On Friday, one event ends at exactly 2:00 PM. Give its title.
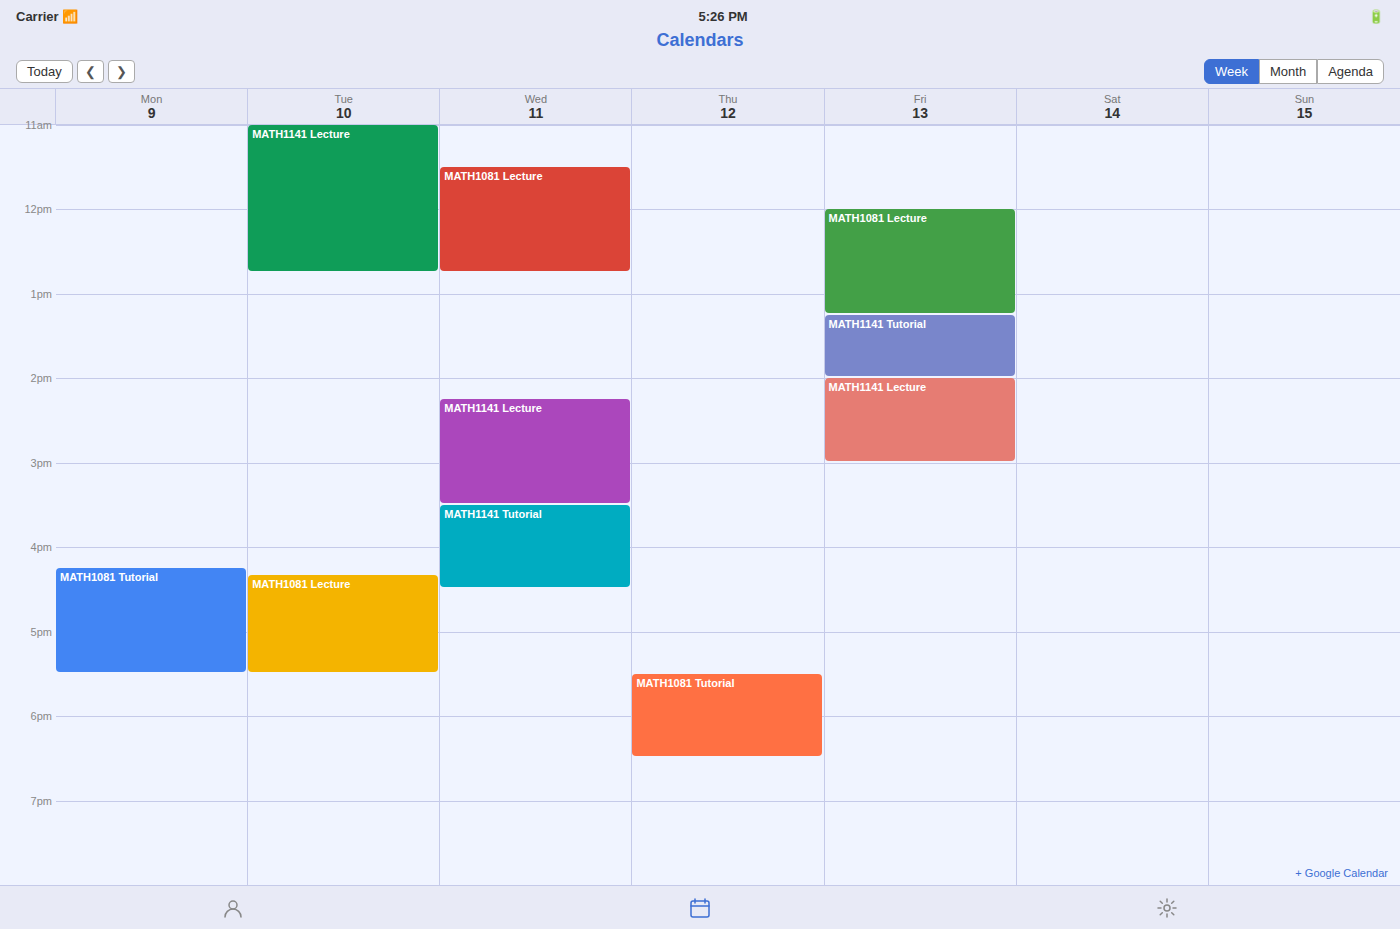
"MATH1141 Tutorial"